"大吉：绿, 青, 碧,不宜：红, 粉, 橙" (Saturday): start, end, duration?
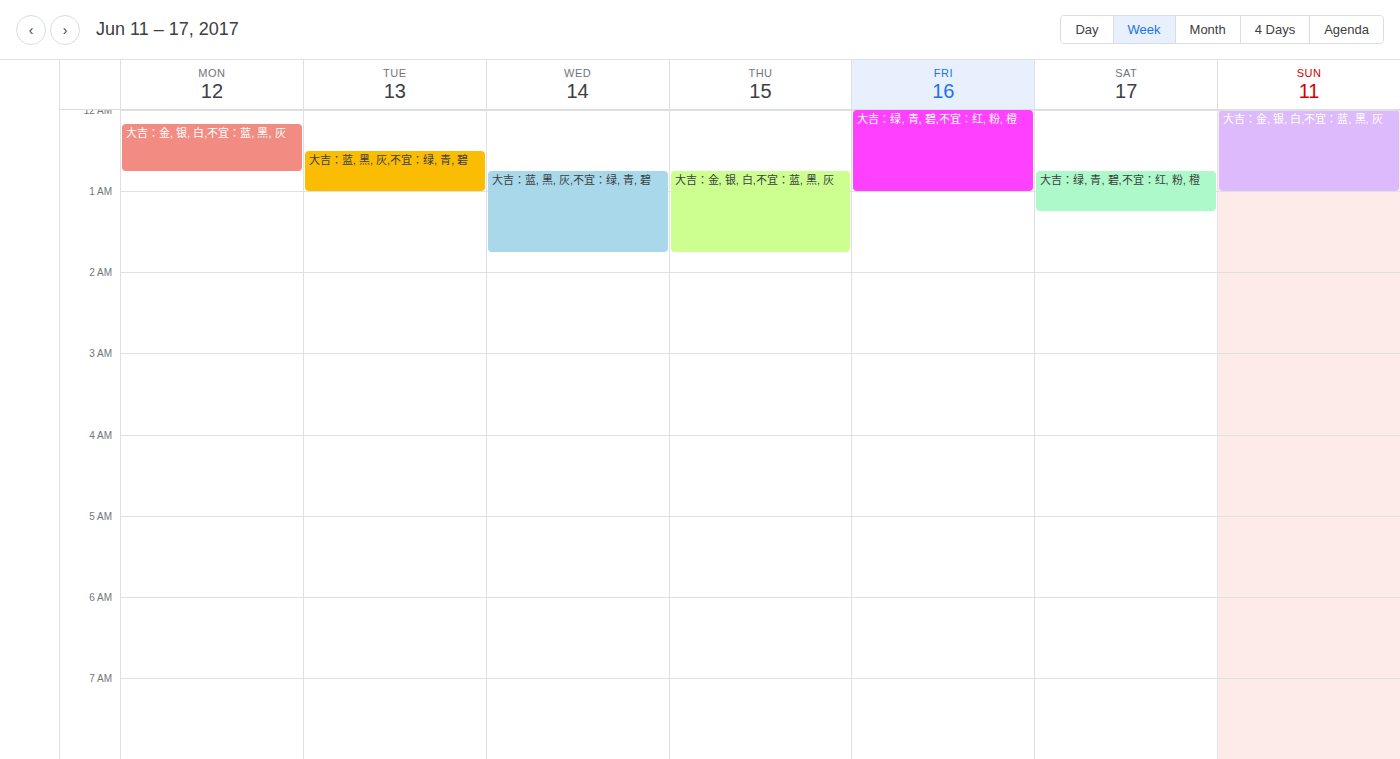
12:45 AM to 1:15 AM, 30 minutes